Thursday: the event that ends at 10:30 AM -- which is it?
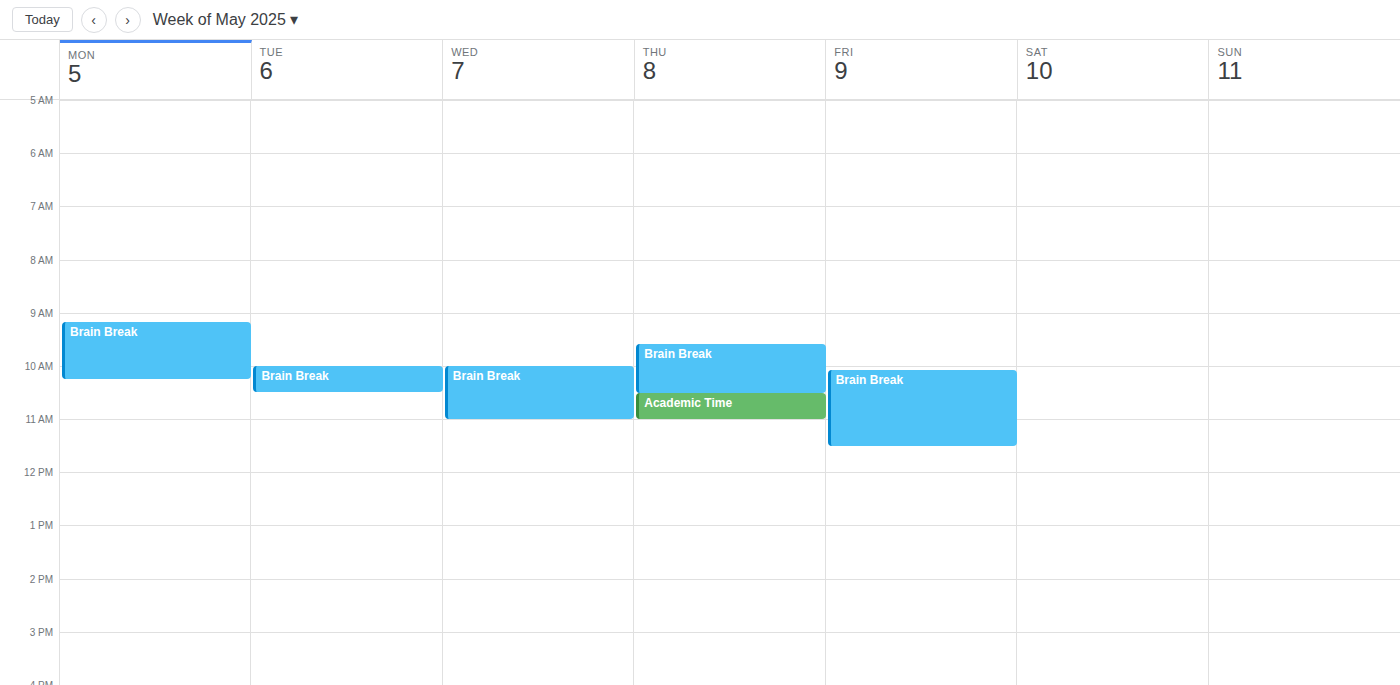
"Brain Break"